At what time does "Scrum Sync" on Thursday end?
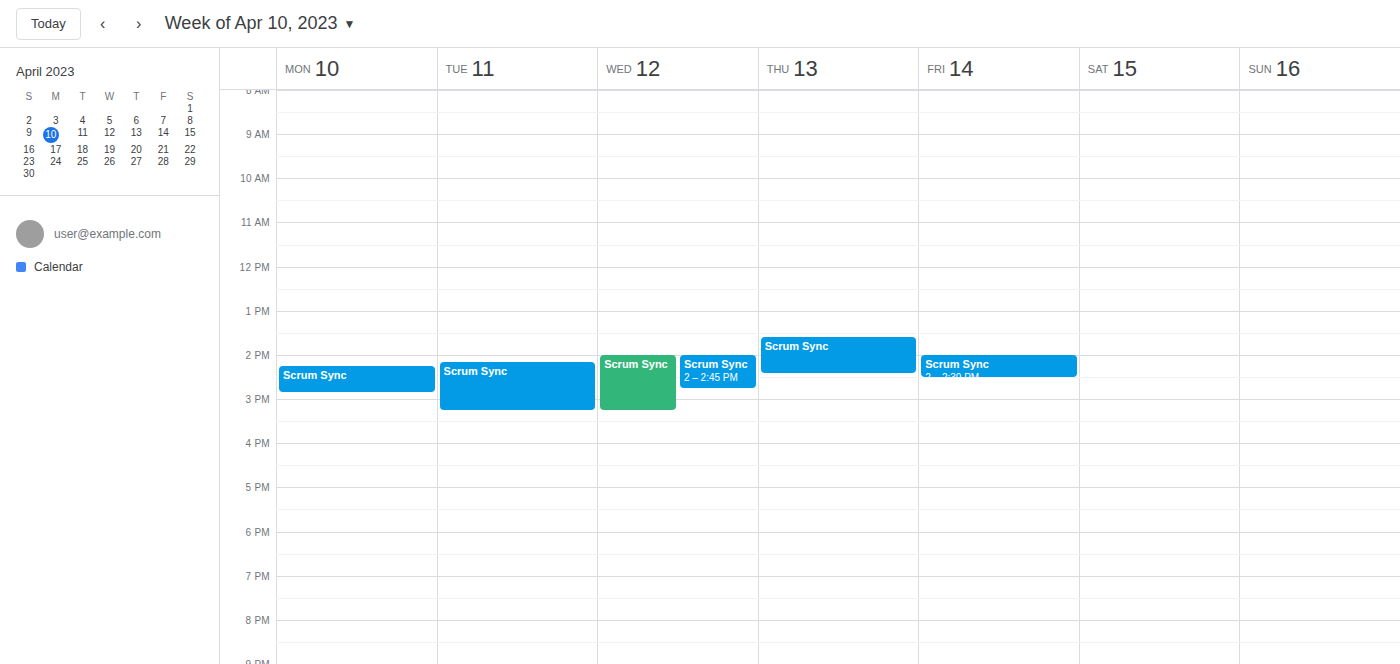
2:25 PM